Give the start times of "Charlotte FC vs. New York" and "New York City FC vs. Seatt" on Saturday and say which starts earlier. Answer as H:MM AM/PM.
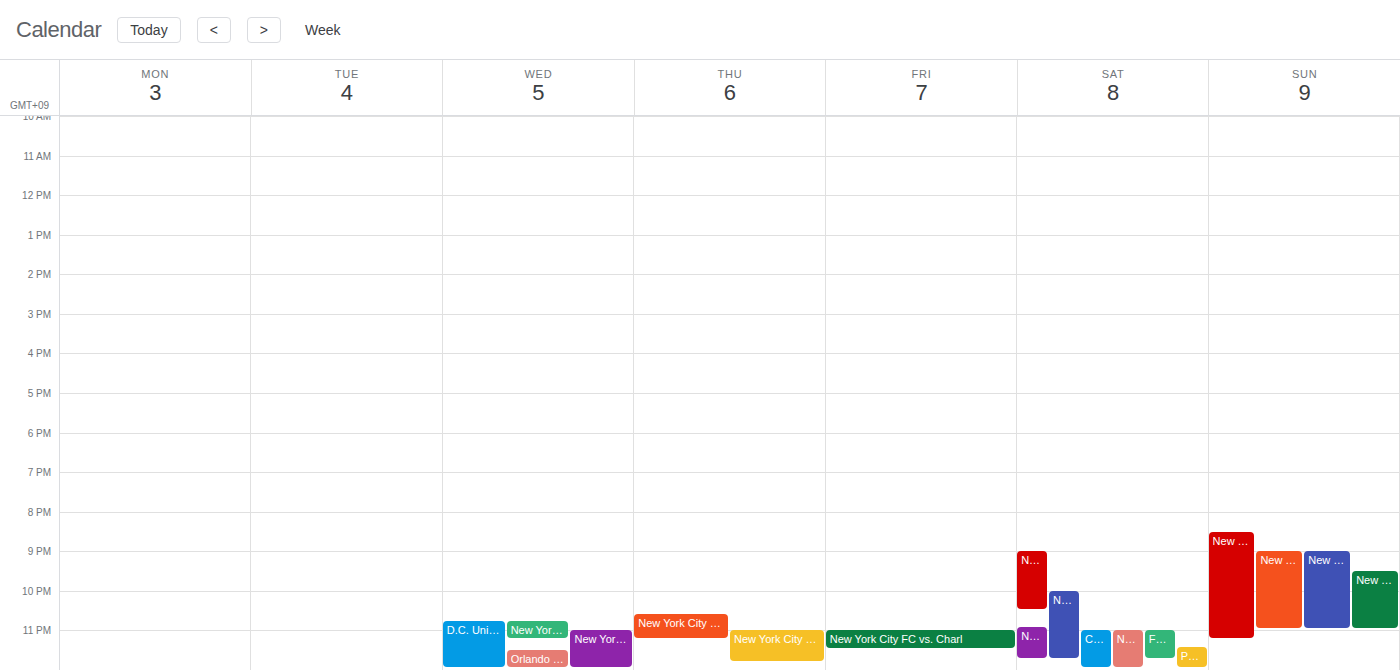
"New York City FC vs. Seatt" 10:00 PM; "Charlotte FC vs. New York" 11:00 PM.